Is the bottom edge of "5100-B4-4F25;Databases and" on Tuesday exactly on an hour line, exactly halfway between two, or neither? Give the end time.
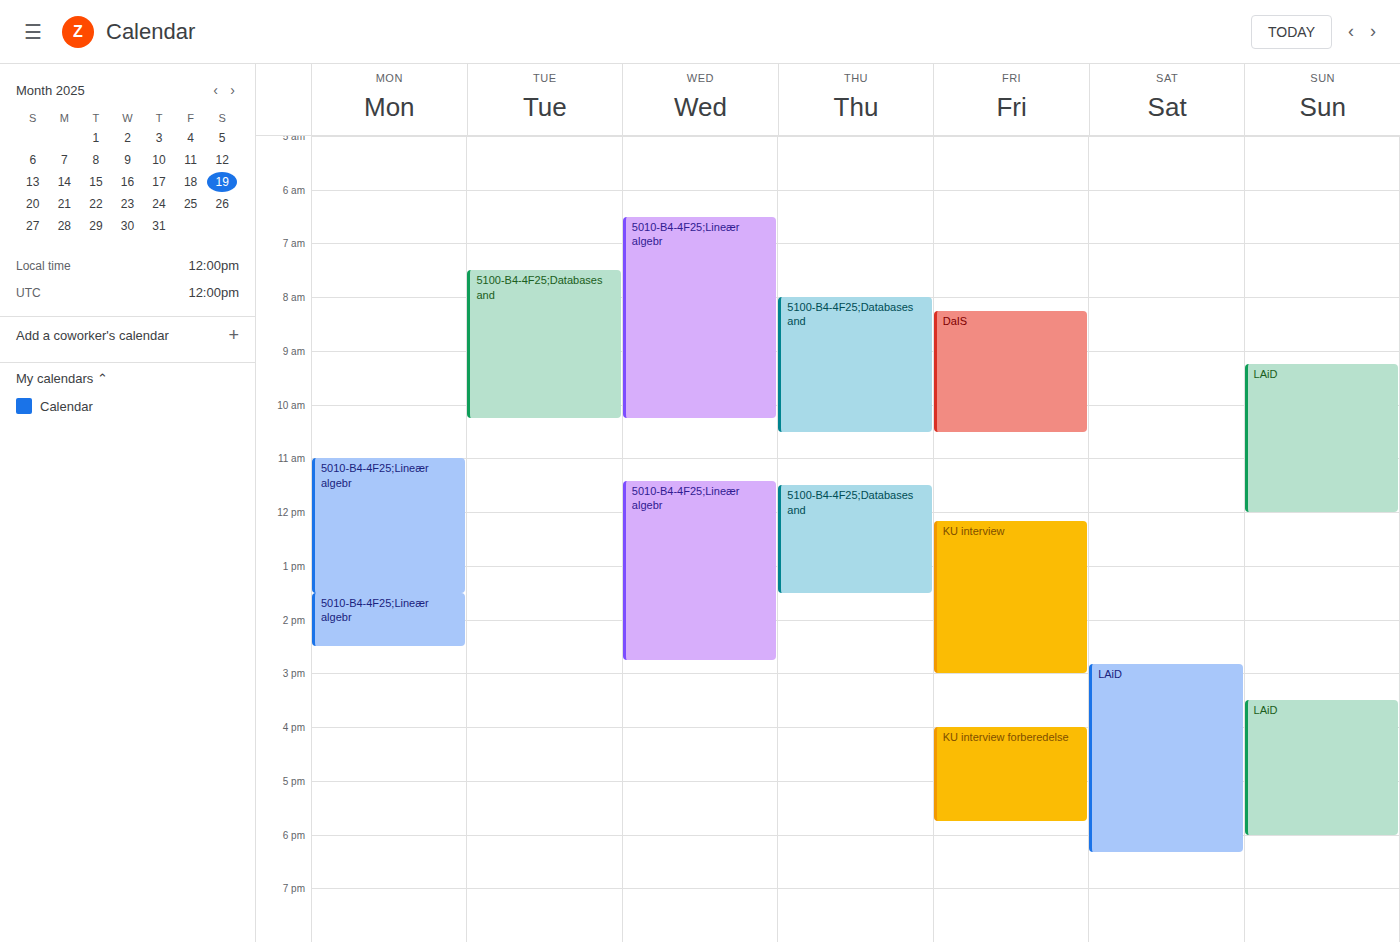
10:15 -- neither: a quarter of the way from the 10:00 line to the 11:00 line.